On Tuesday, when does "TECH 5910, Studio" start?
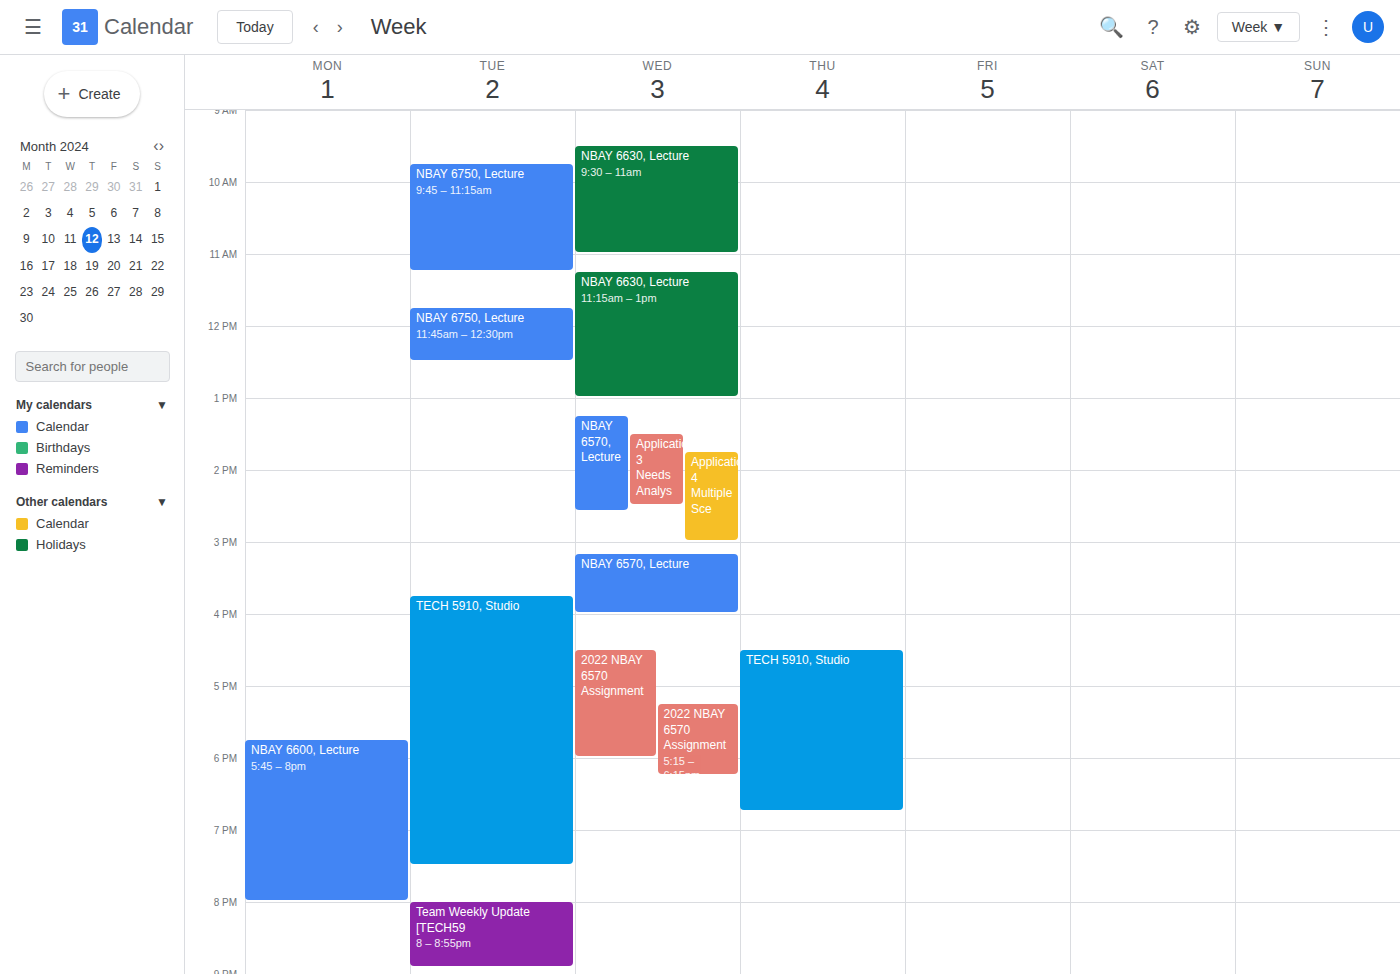
3:45 PM